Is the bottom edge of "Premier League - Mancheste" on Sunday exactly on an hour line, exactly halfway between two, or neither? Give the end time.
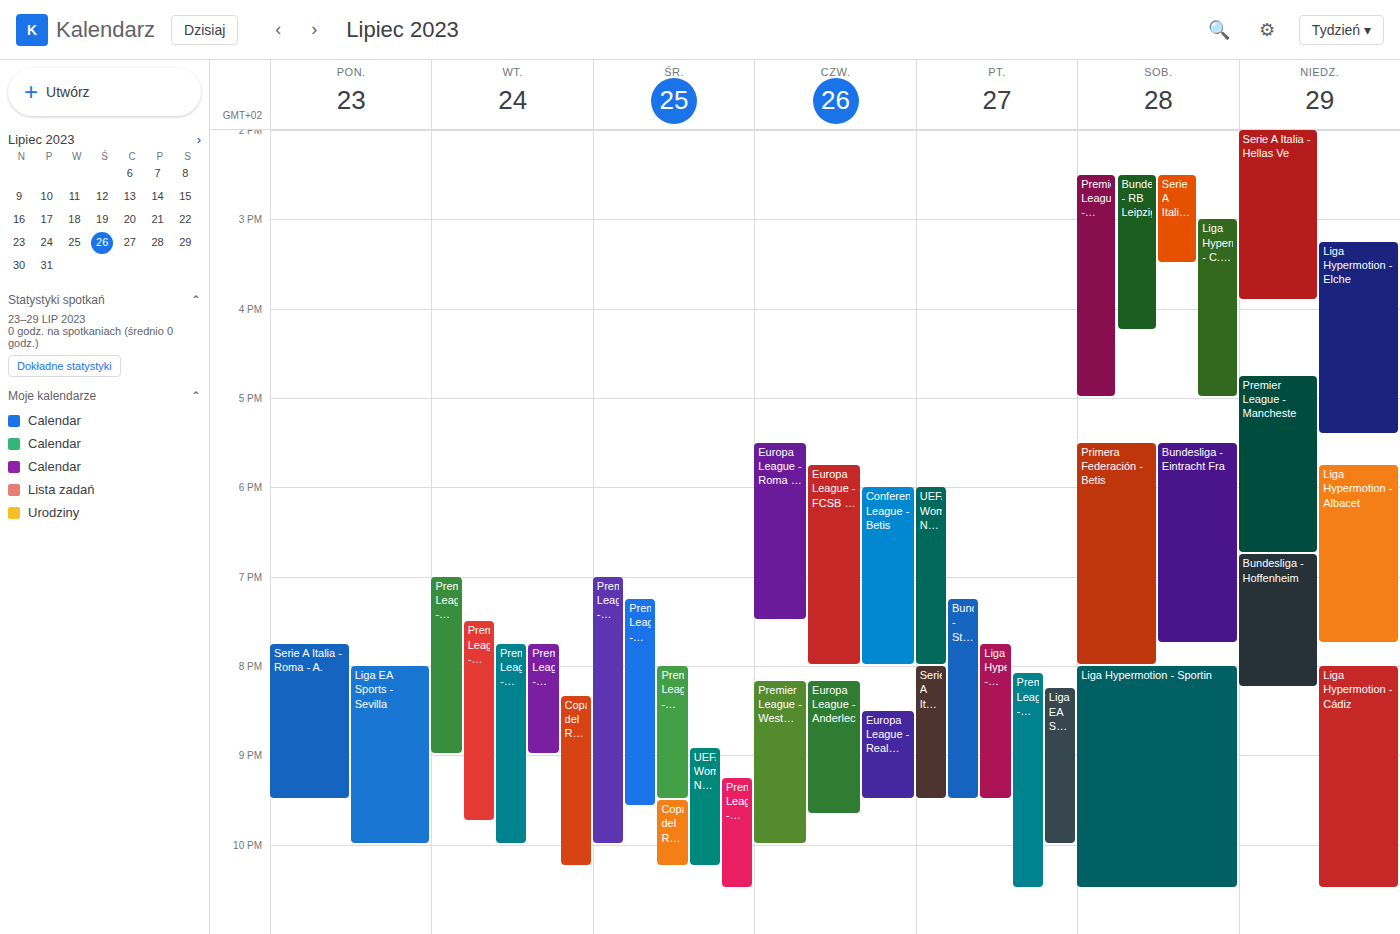
6:45 PM -- neither: three quarters of the way from the 6 PM line to the 7 PM line.